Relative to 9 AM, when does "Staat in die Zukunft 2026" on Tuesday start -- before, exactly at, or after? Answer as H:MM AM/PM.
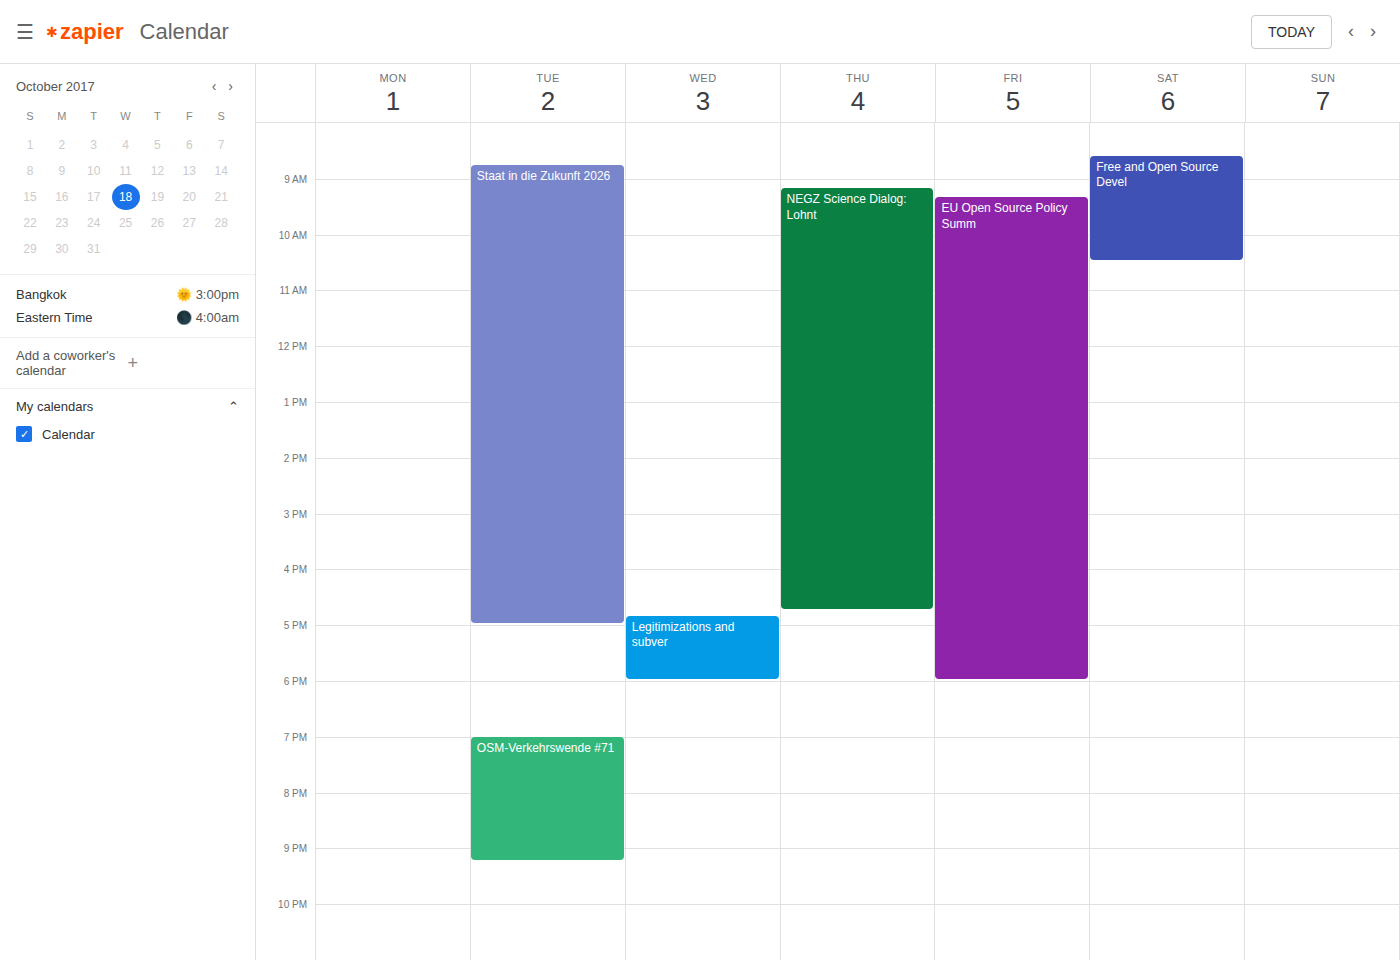
8:45 AM -- before 9 AM, 15 minutes above the 9 AM line.